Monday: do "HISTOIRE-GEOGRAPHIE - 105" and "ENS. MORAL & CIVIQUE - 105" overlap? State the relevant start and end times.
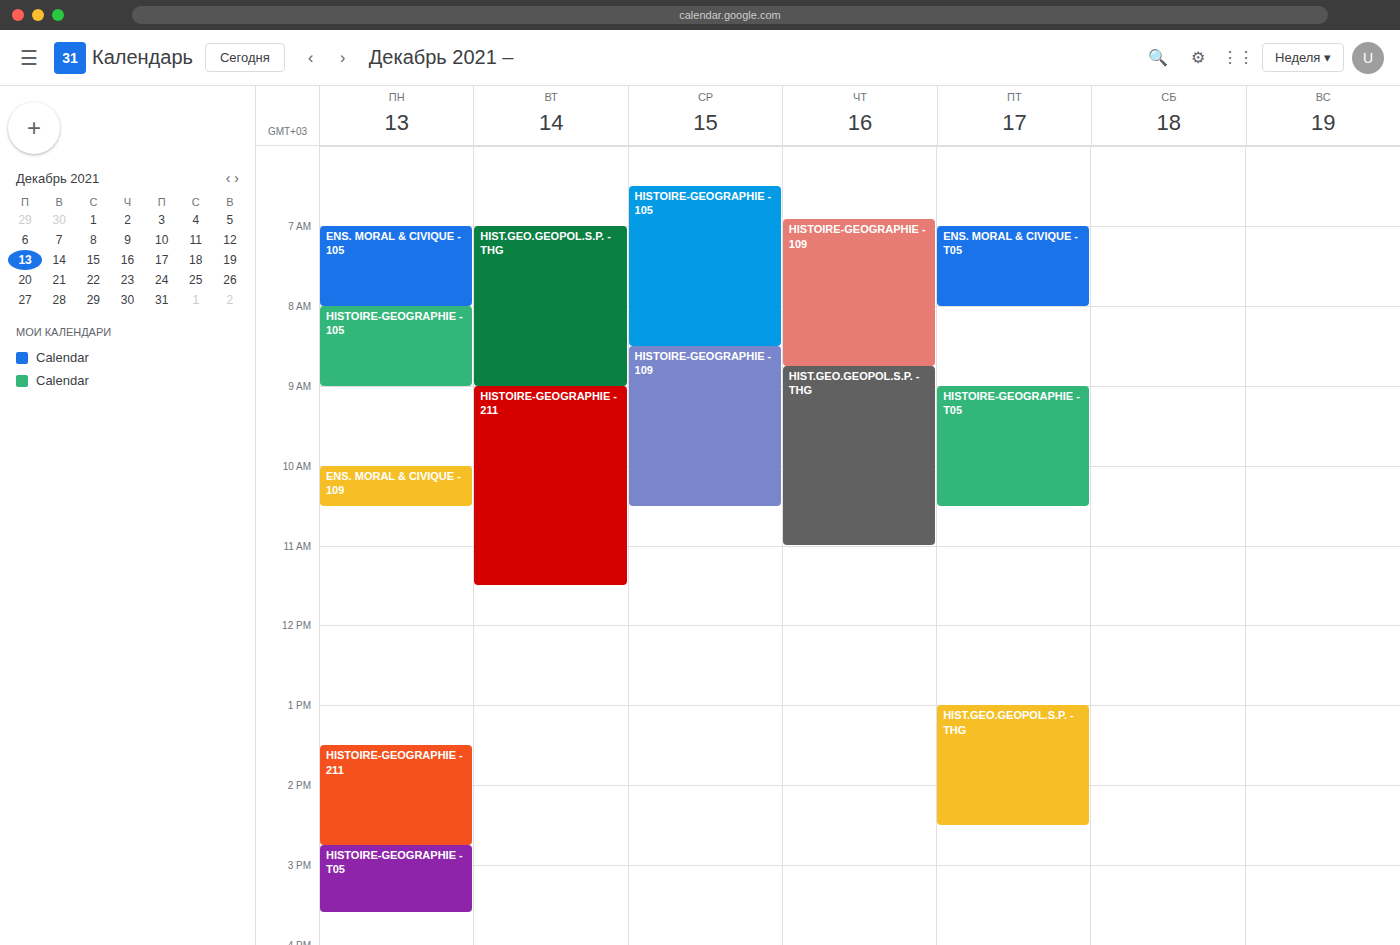
"ENS. MORAL & CIVIQUE - 105" ends at 8:00 AM, exactly when "HISTOIRE-GEOGRAPHIE - 105" starts -- they touch but do not overlap.